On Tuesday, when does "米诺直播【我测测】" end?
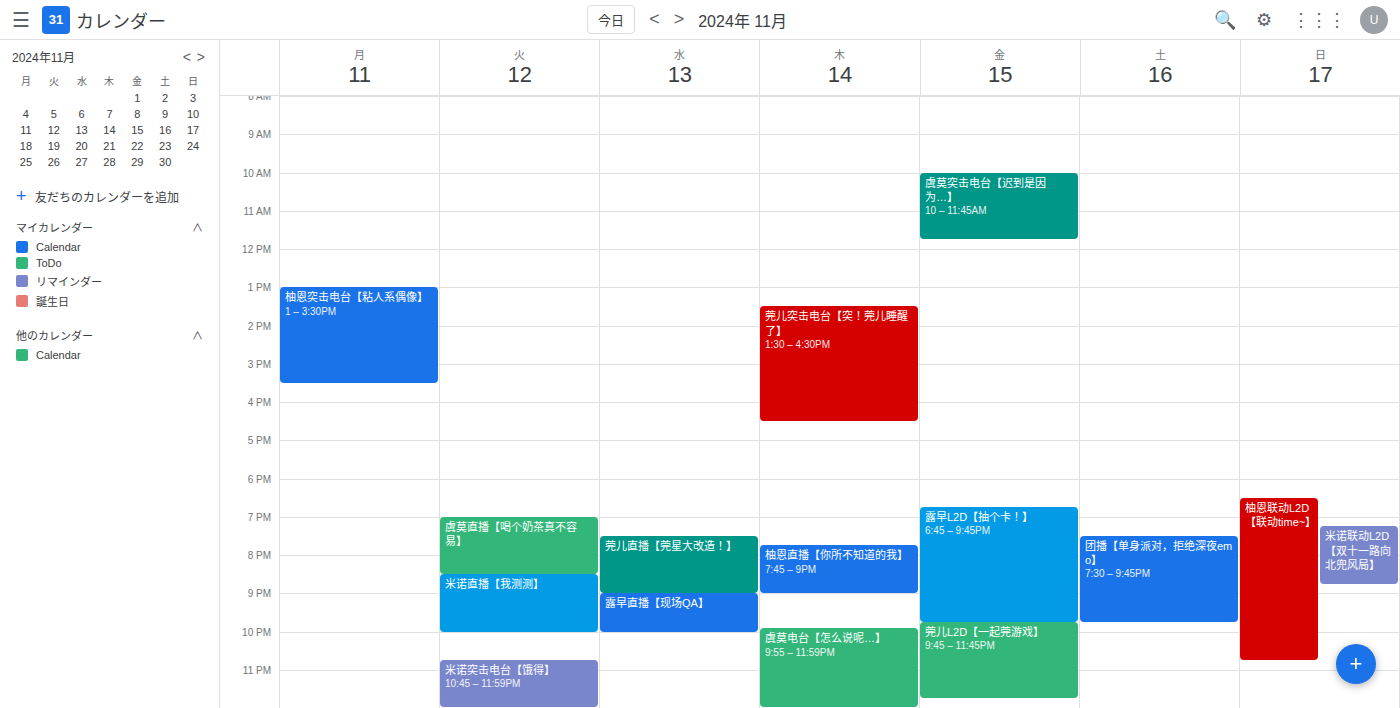
10:00 PM